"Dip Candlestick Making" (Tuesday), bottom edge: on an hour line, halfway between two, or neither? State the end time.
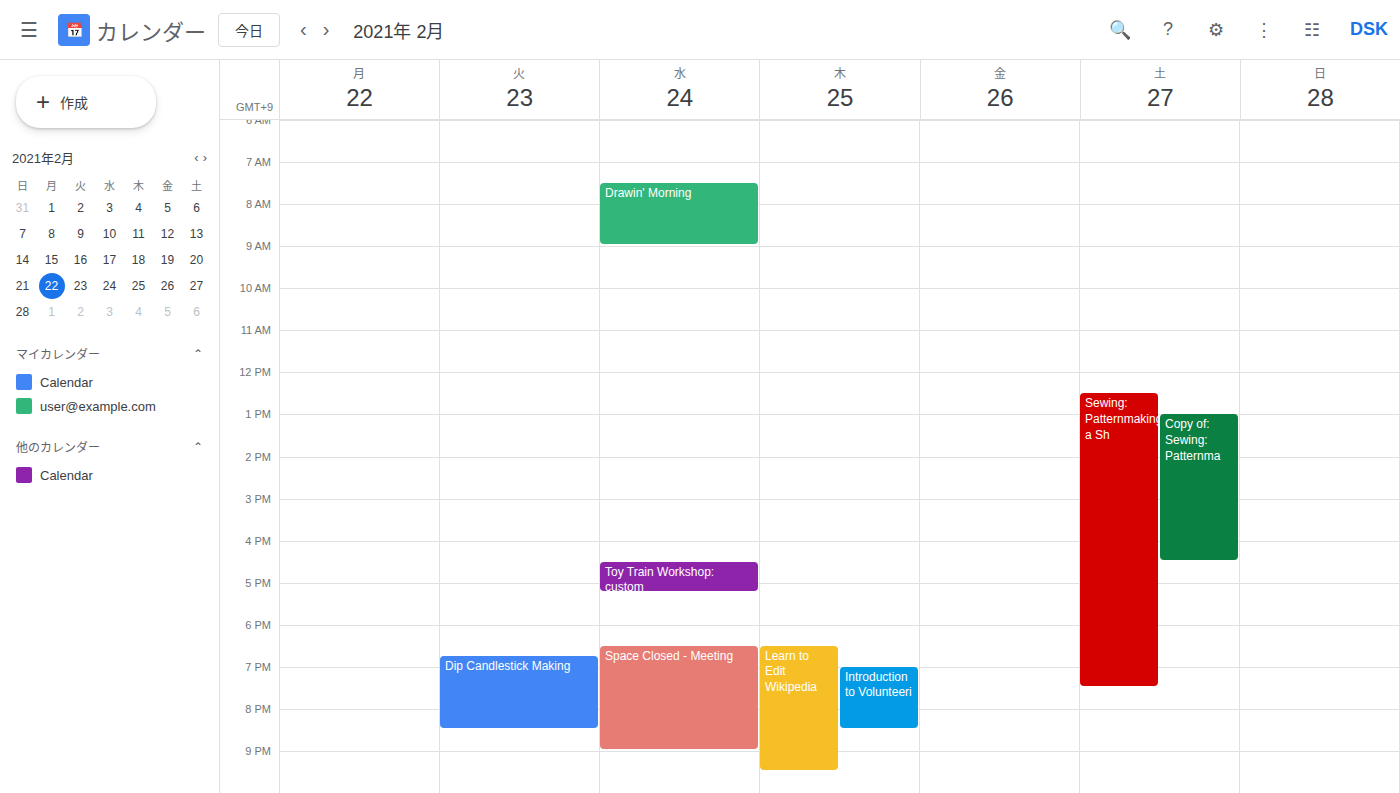
20:30 -- halfway between the 20:00 and 21:00 lines.